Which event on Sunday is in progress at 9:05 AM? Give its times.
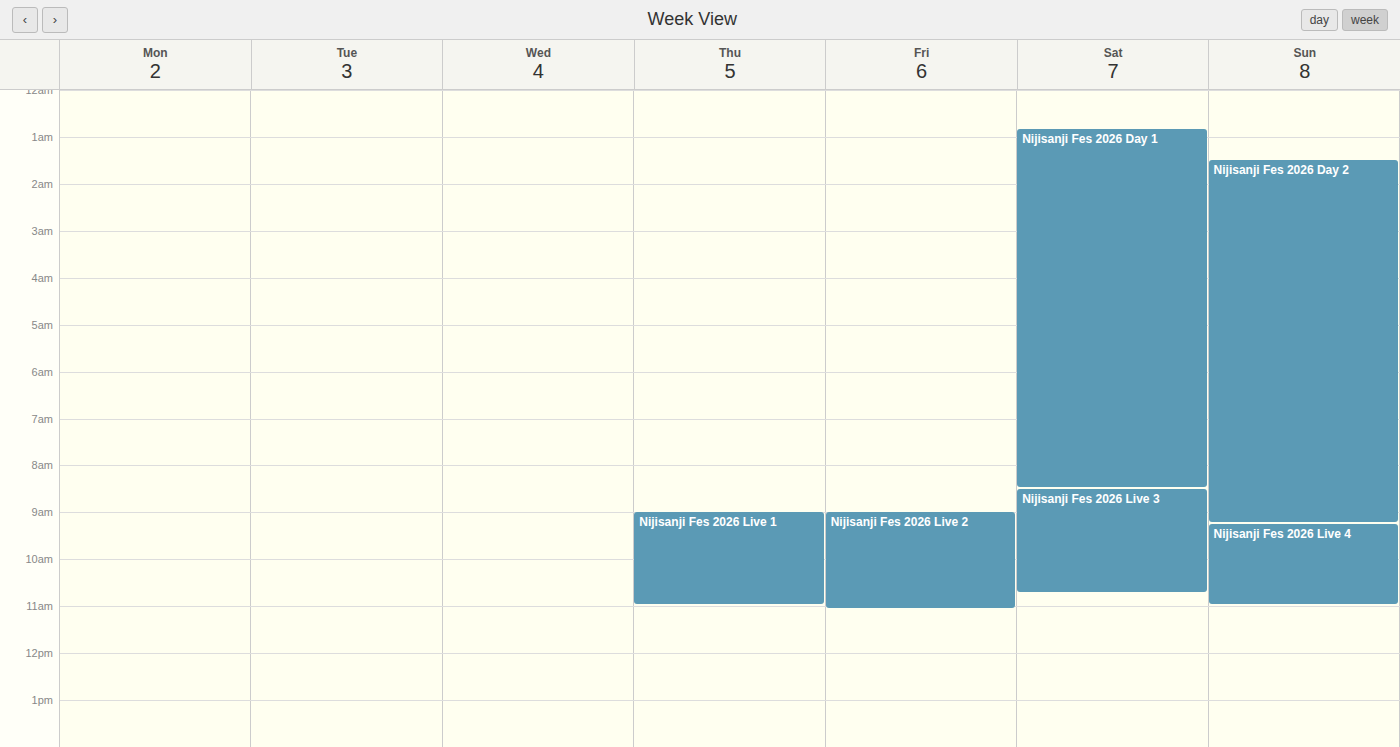
"Nijisanji Fes 2026 Day 2", 1:30 AM to 9:15 AM